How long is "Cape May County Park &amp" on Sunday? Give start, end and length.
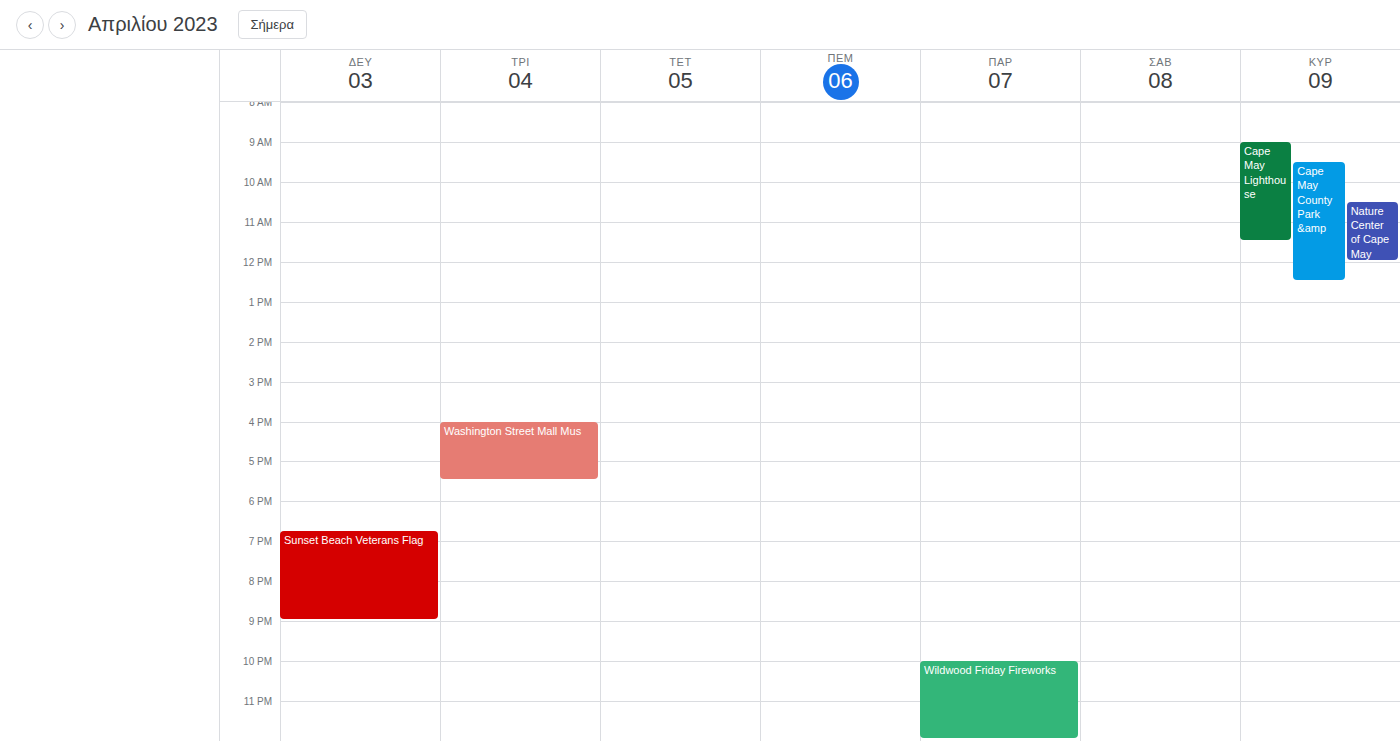
9:30 AM to 12:30 PM, 3 hours